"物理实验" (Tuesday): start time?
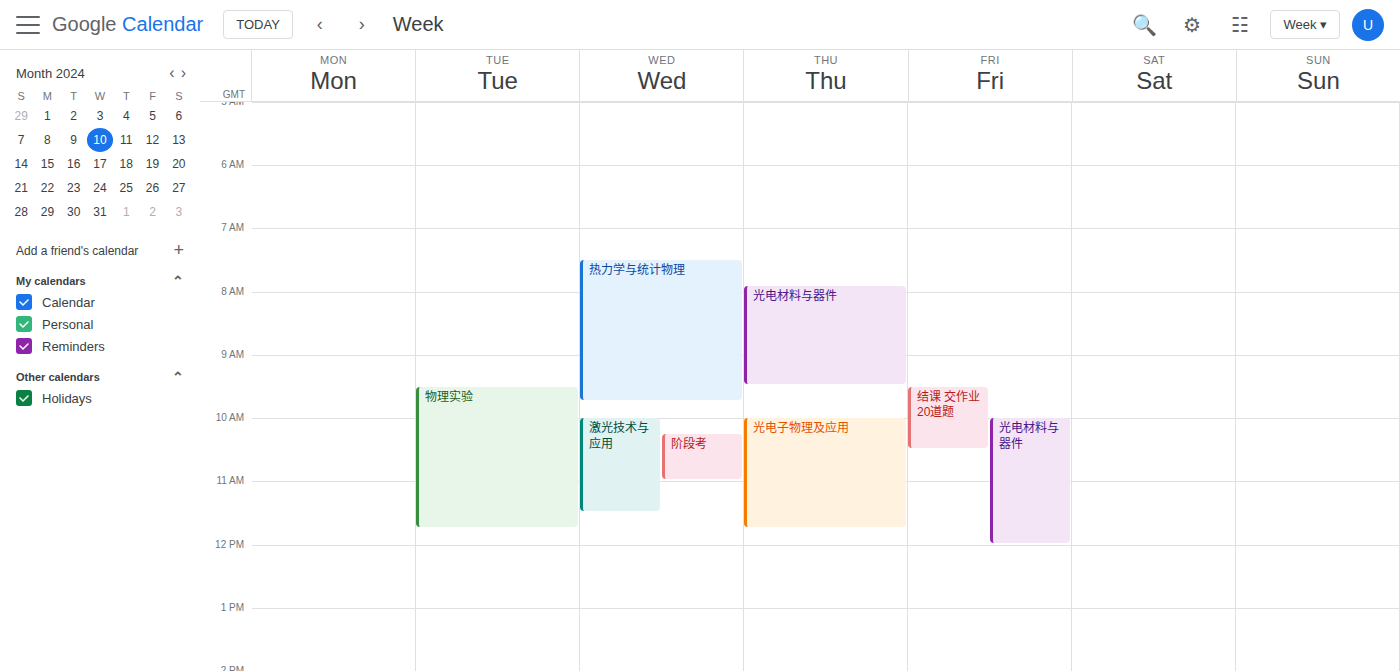
09:30